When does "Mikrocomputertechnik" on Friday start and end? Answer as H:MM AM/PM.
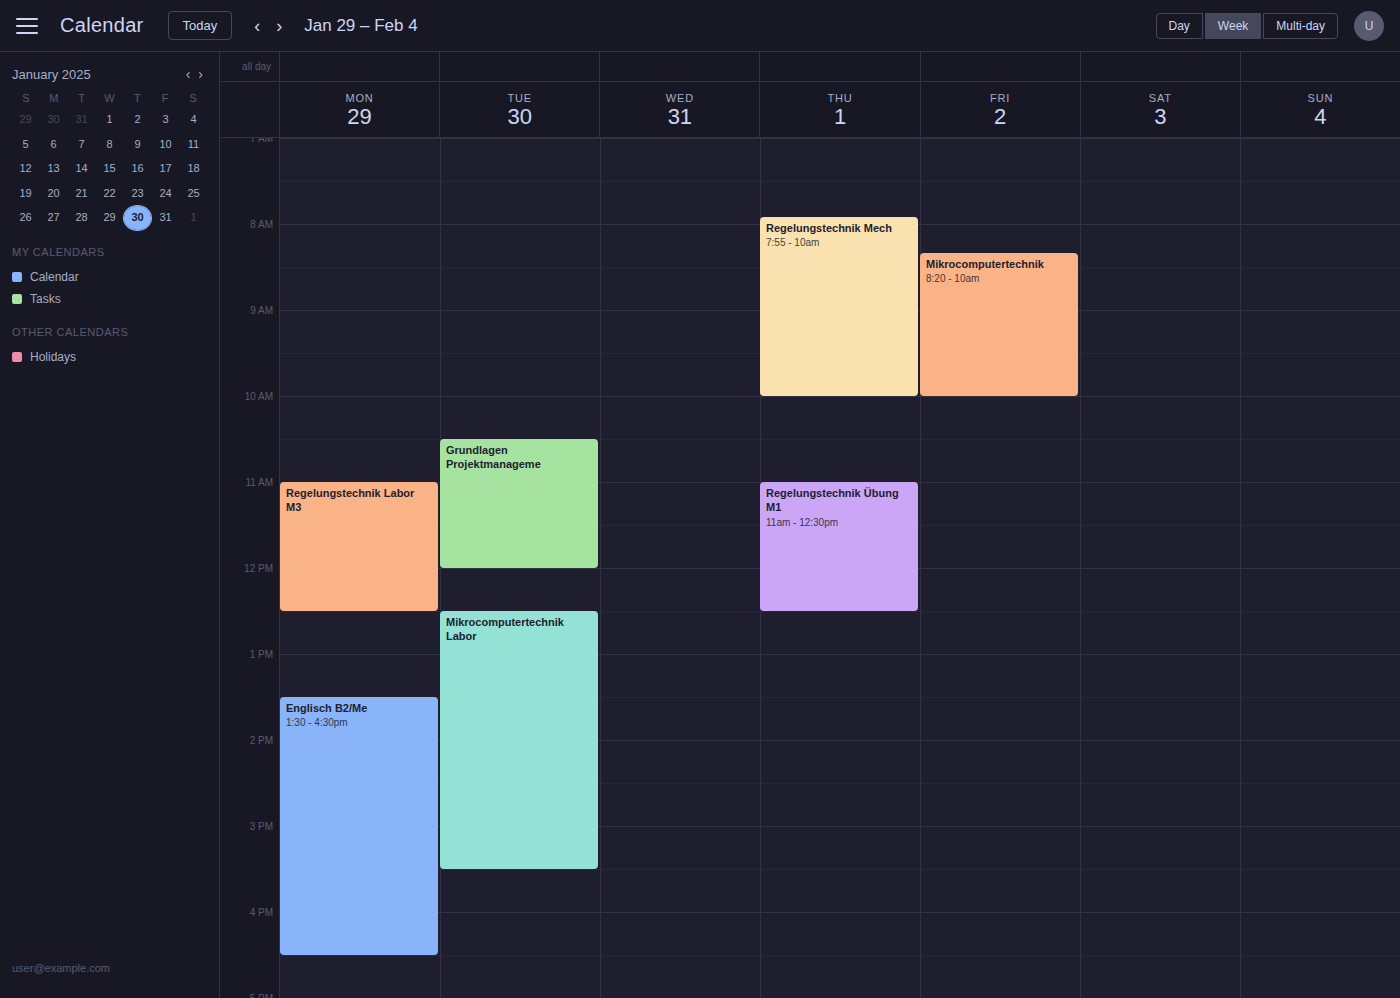
8:20 AM to 10:00 AM